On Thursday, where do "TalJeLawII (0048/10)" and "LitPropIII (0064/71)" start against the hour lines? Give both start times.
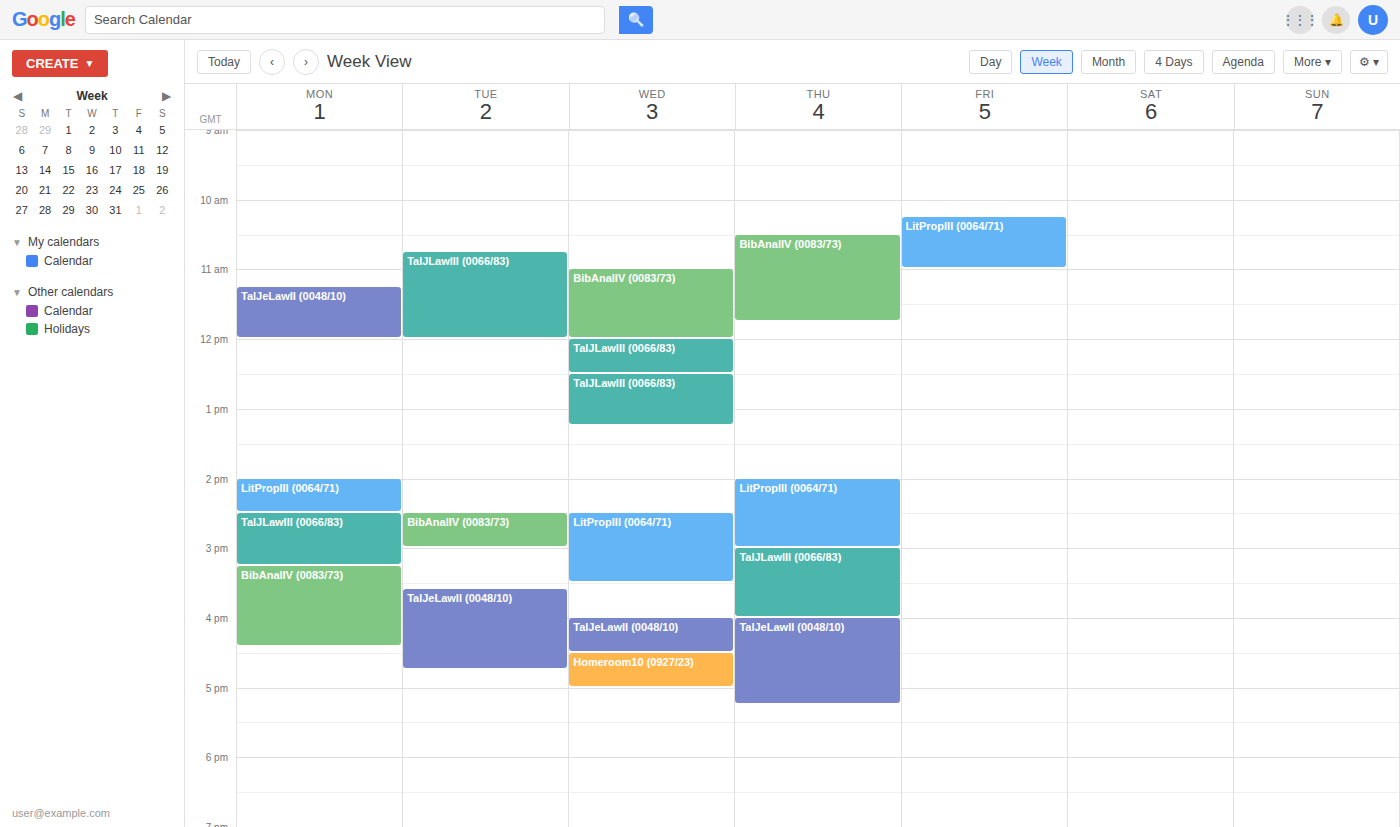
"TalJeLawII (0048/10)": 4:00 PM, exactly on the 4 PM line. "LitPropIII (0064/71)": 2:00 PM, exactly on the 2 PM line.